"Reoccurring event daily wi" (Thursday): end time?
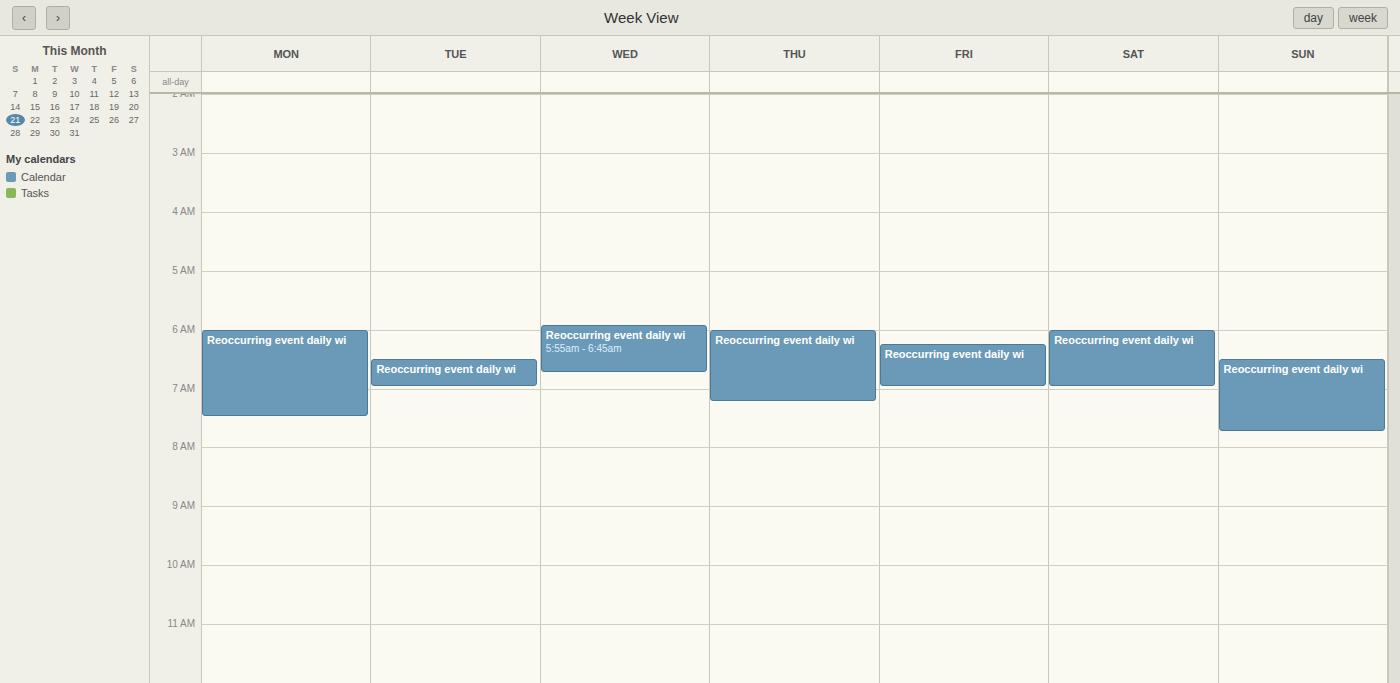
7:15 AM